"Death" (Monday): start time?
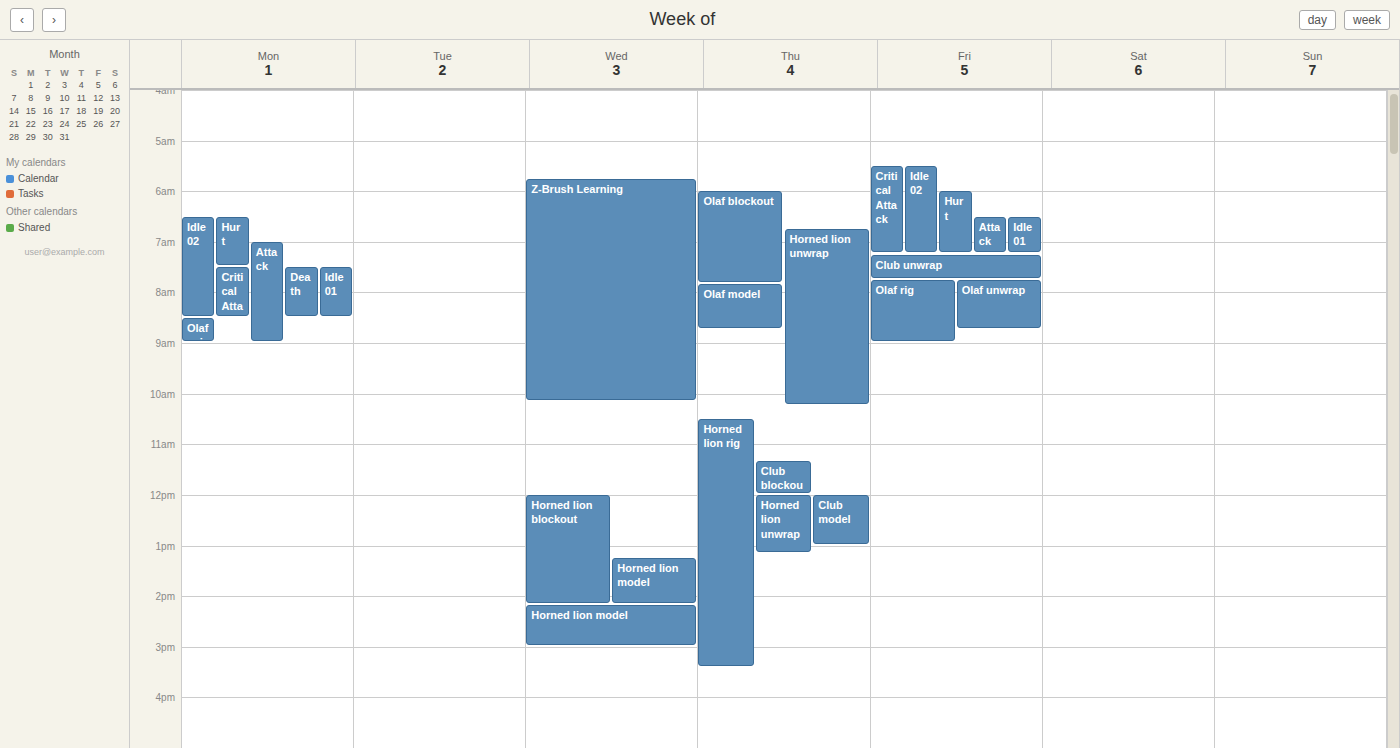
07:30